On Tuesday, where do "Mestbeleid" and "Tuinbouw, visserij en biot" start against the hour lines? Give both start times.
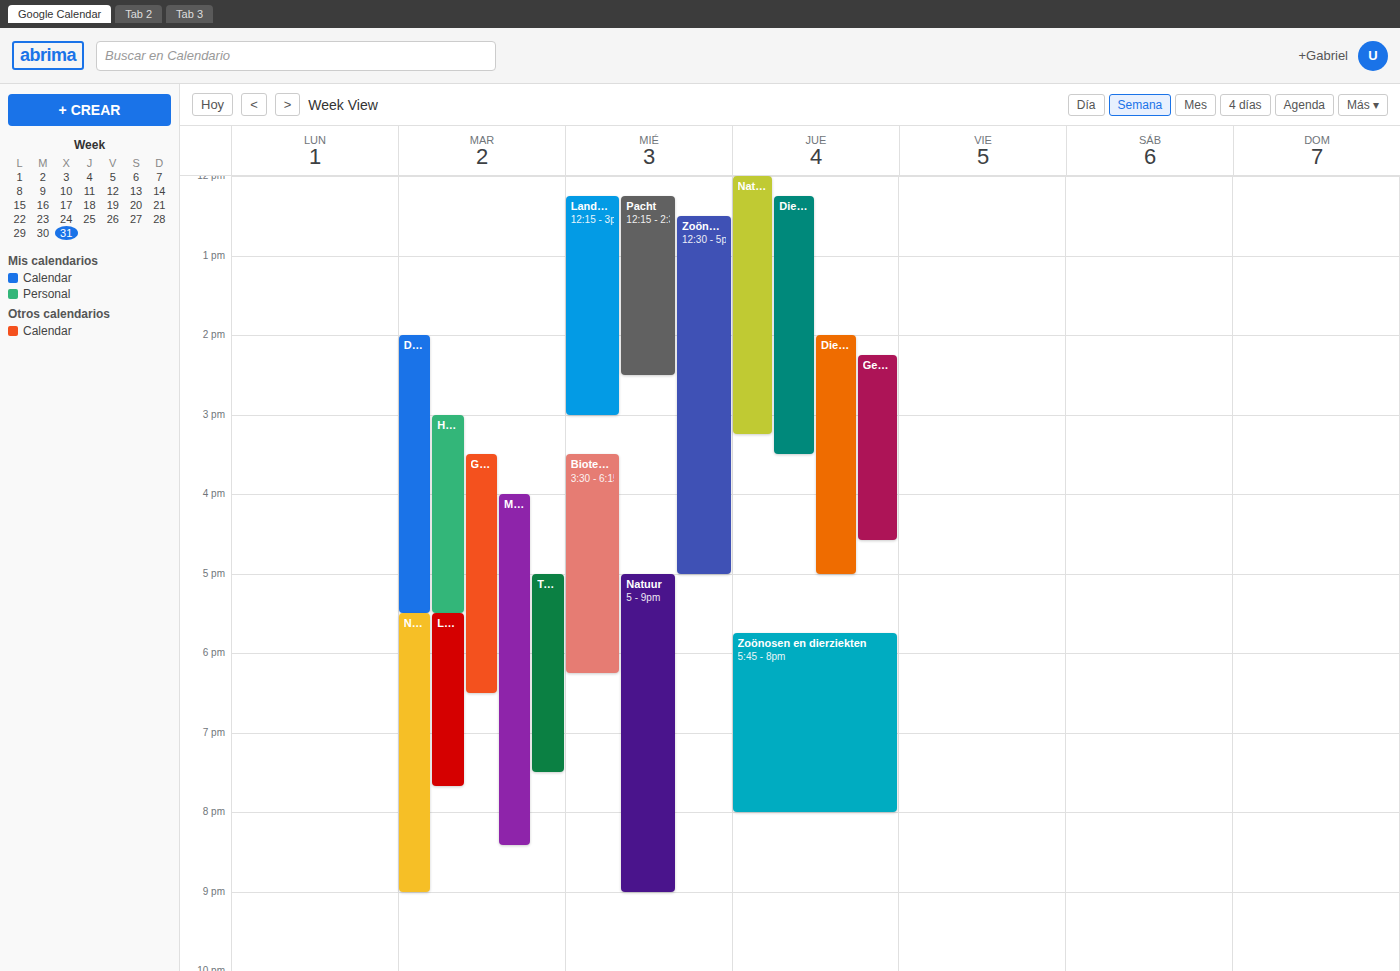
"Mestbeleid": 16:00, exactly on the 16:00 line. "Tuinbouw, visserij en biot": 17:00, exactly on the 17:00 line.